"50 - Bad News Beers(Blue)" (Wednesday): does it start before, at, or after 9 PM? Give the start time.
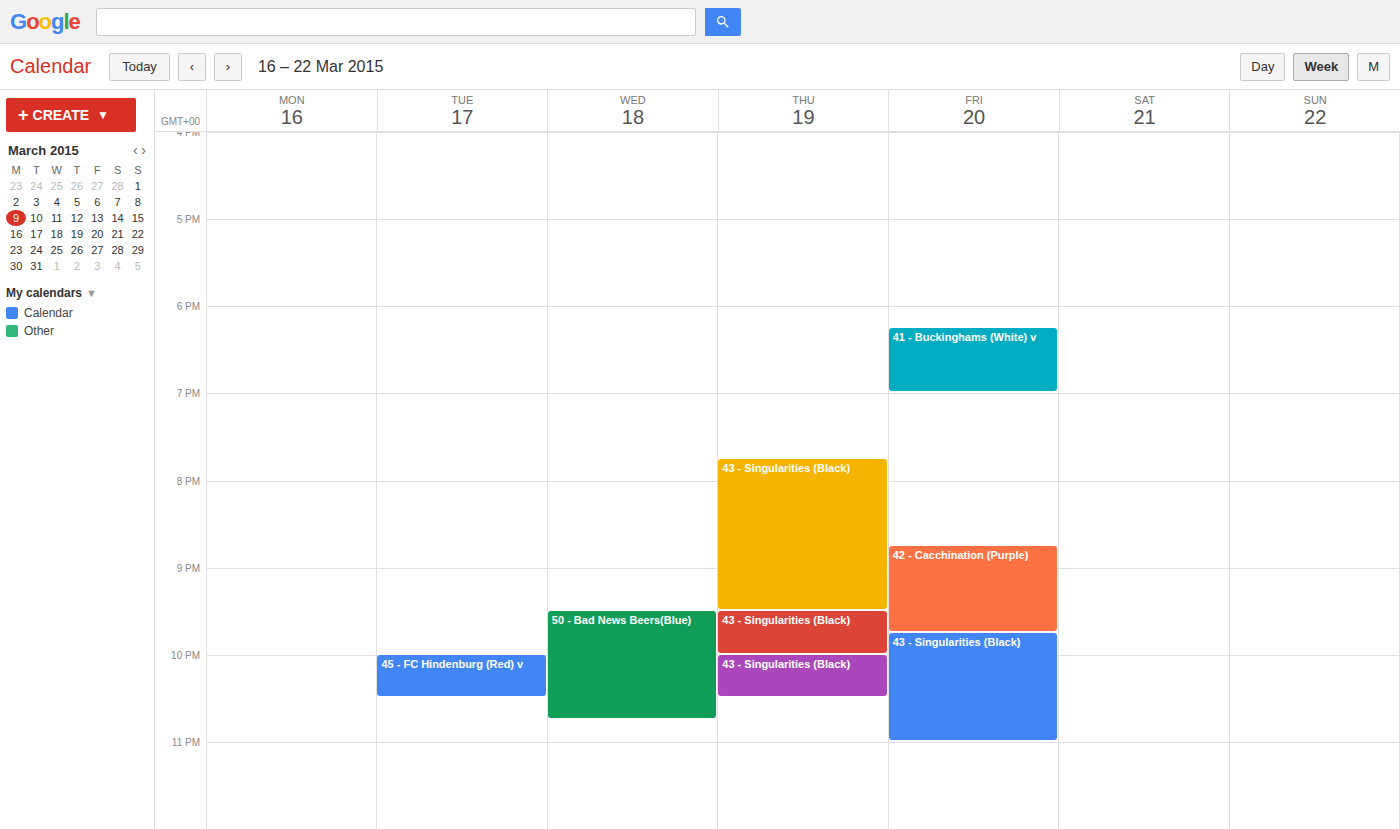
9:30 PM -- after 9 PM, 30 minutes below the 9 PM line.